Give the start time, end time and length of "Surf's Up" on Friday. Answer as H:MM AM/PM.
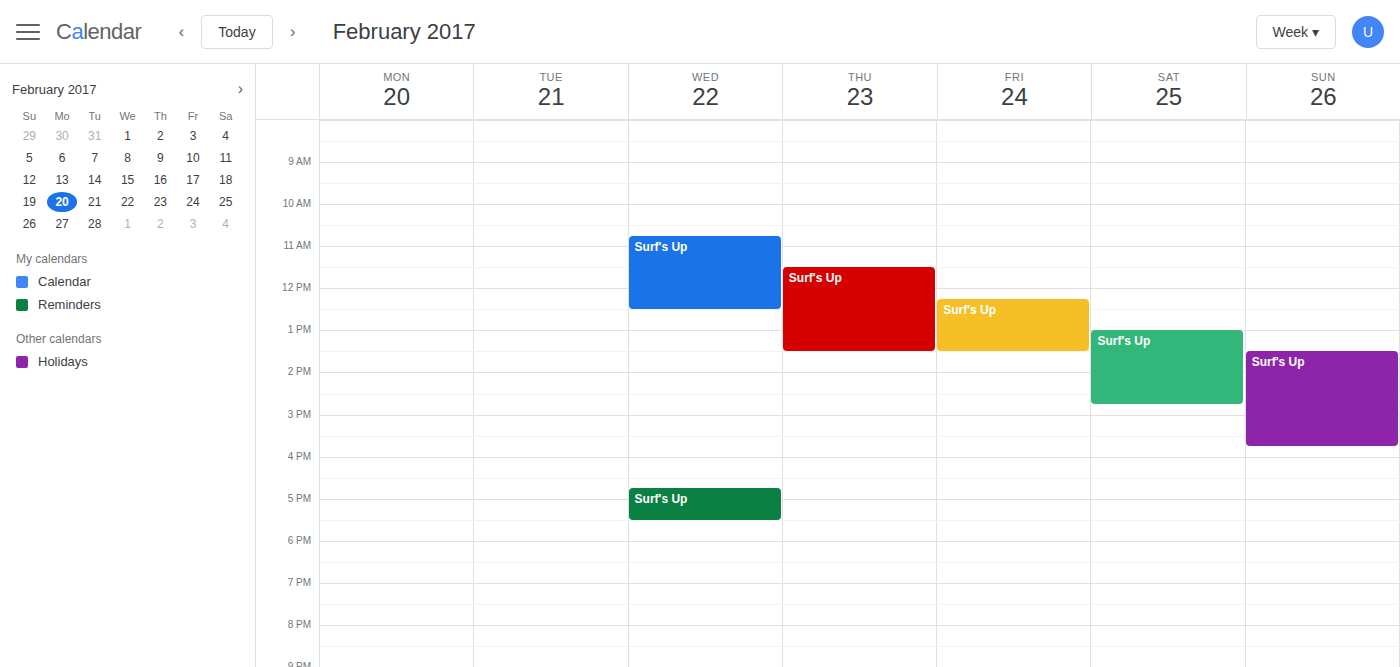
12:15 PM to 1:30 PM, 1 hour 15 minutes